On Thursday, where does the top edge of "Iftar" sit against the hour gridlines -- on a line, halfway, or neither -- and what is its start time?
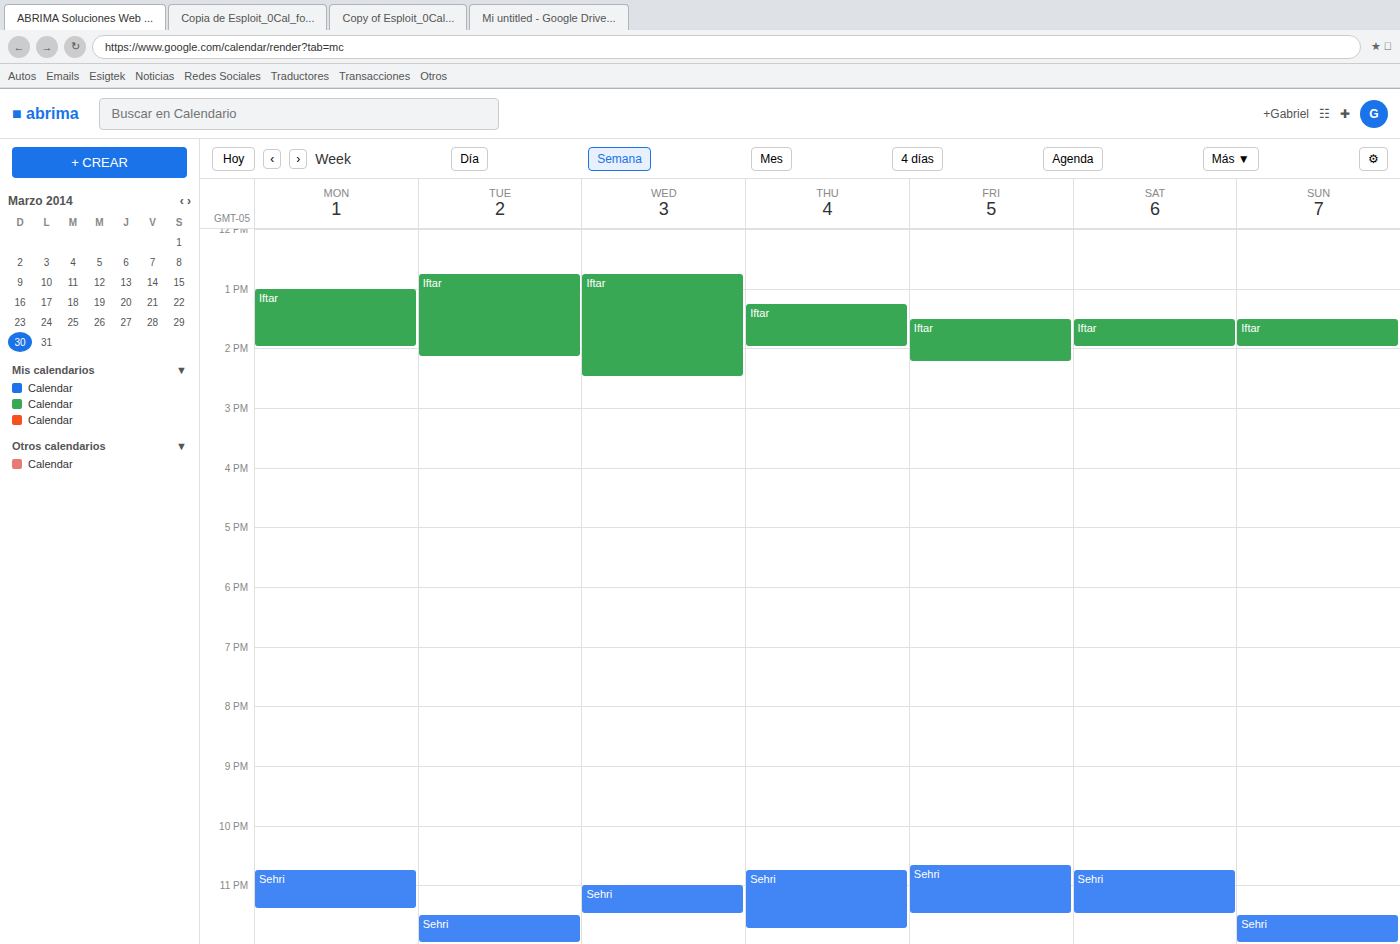
1:15 PM -- neither: a quarter of the way from the 1 PM line to the 2 PM line.